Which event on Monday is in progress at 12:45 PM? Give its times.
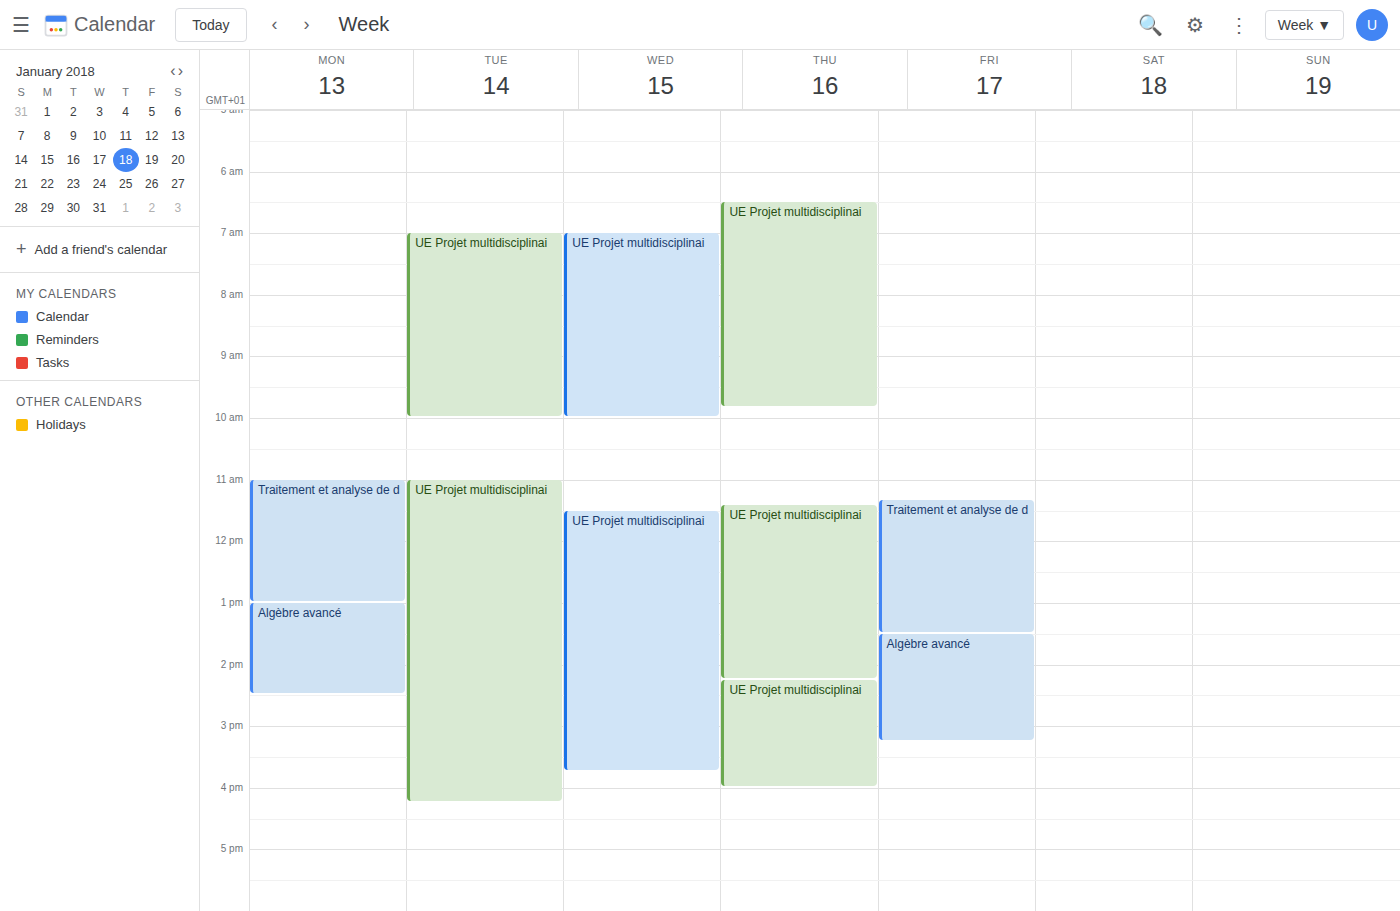
"Traitement et analyse de d", 11:00 AM to 1:00 PM